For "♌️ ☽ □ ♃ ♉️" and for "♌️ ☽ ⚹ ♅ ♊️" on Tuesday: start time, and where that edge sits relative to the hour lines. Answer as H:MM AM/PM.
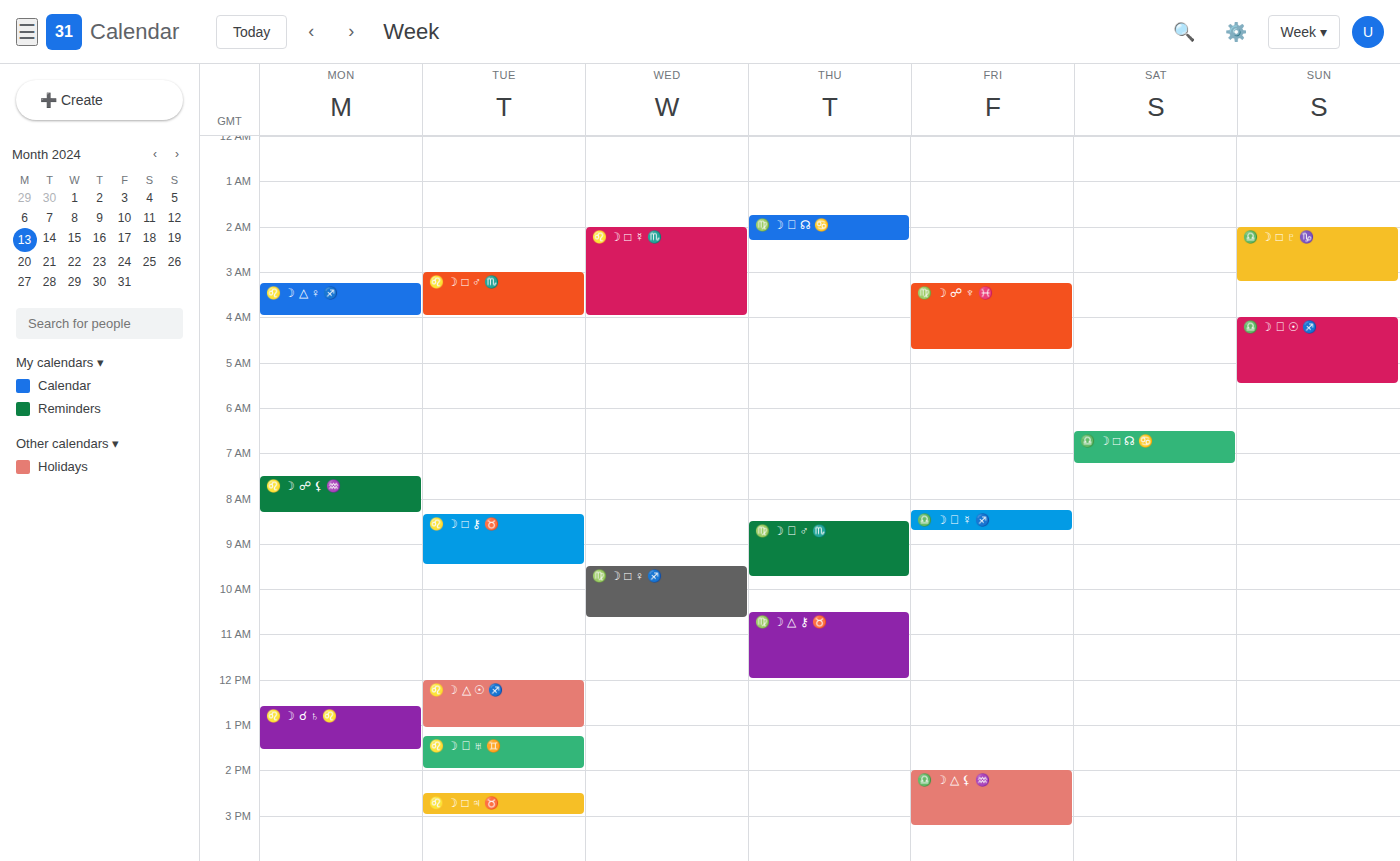
"♌️ ☽ □ ♃ ♉️": 2:30 PM, halfway between the 2 PM and 3 PM lines. "♌️ ☽ ⚹ ♅ ♊️": 1:15 PM, neither: a quarter of the way from the 1 PM line to the 2 PM line.